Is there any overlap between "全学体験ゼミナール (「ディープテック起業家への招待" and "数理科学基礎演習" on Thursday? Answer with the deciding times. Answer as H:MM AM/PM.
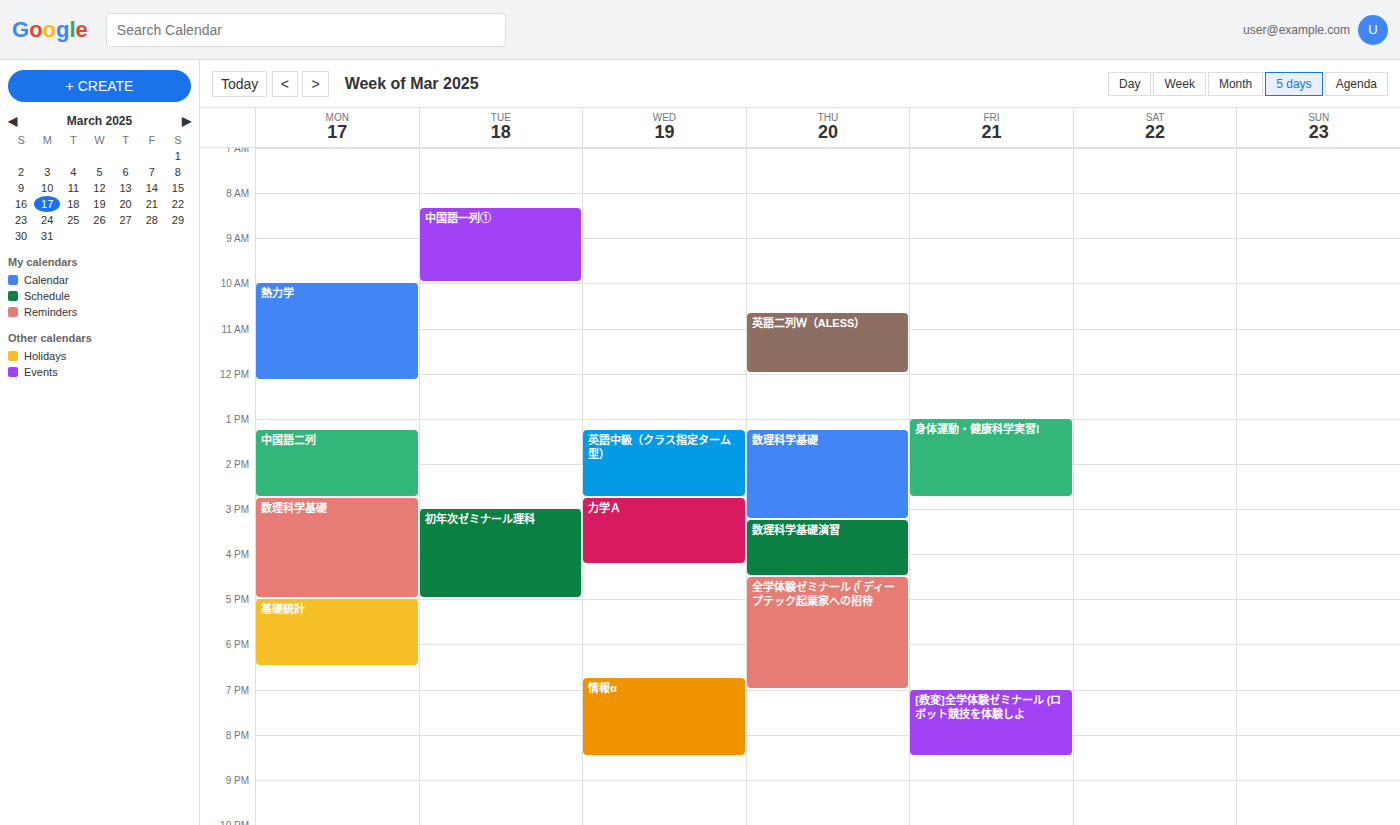
"数理科学基礎演習" ends at 4:30 PM, exactly when "全学体験ゼミナール (「ディープテック起業家への招待" starts -- they touch but do not overlap.